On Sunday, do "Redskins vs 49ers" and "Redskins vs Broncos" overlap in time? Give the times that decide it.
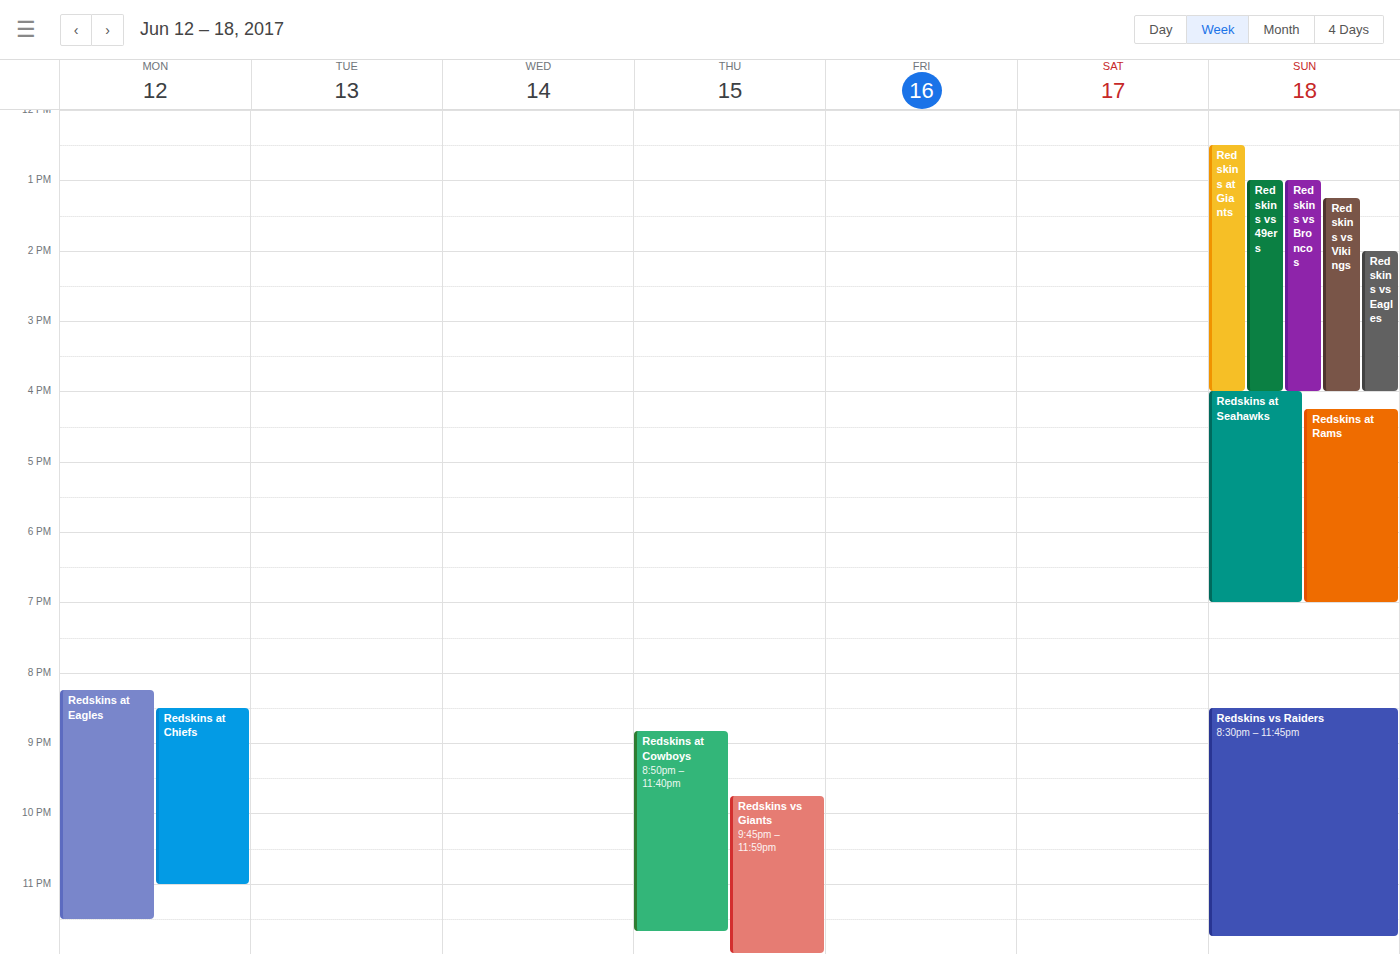
"Redskins vs 49ers" runs 1:00 PM to 4:00 PM, inside "Redskins vs Broncos" -- they overlap.